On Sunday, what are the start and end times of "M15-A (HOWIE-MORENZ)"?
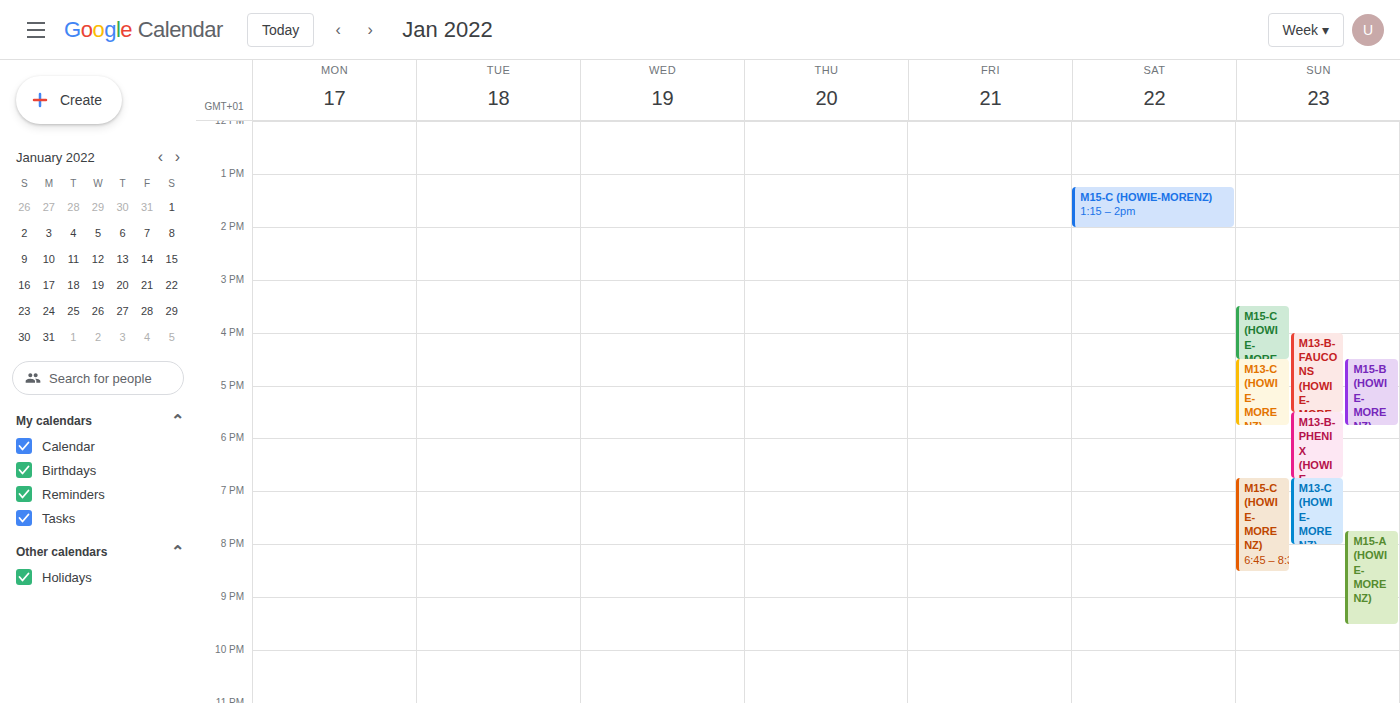
7:45 PM to 9:30 PM